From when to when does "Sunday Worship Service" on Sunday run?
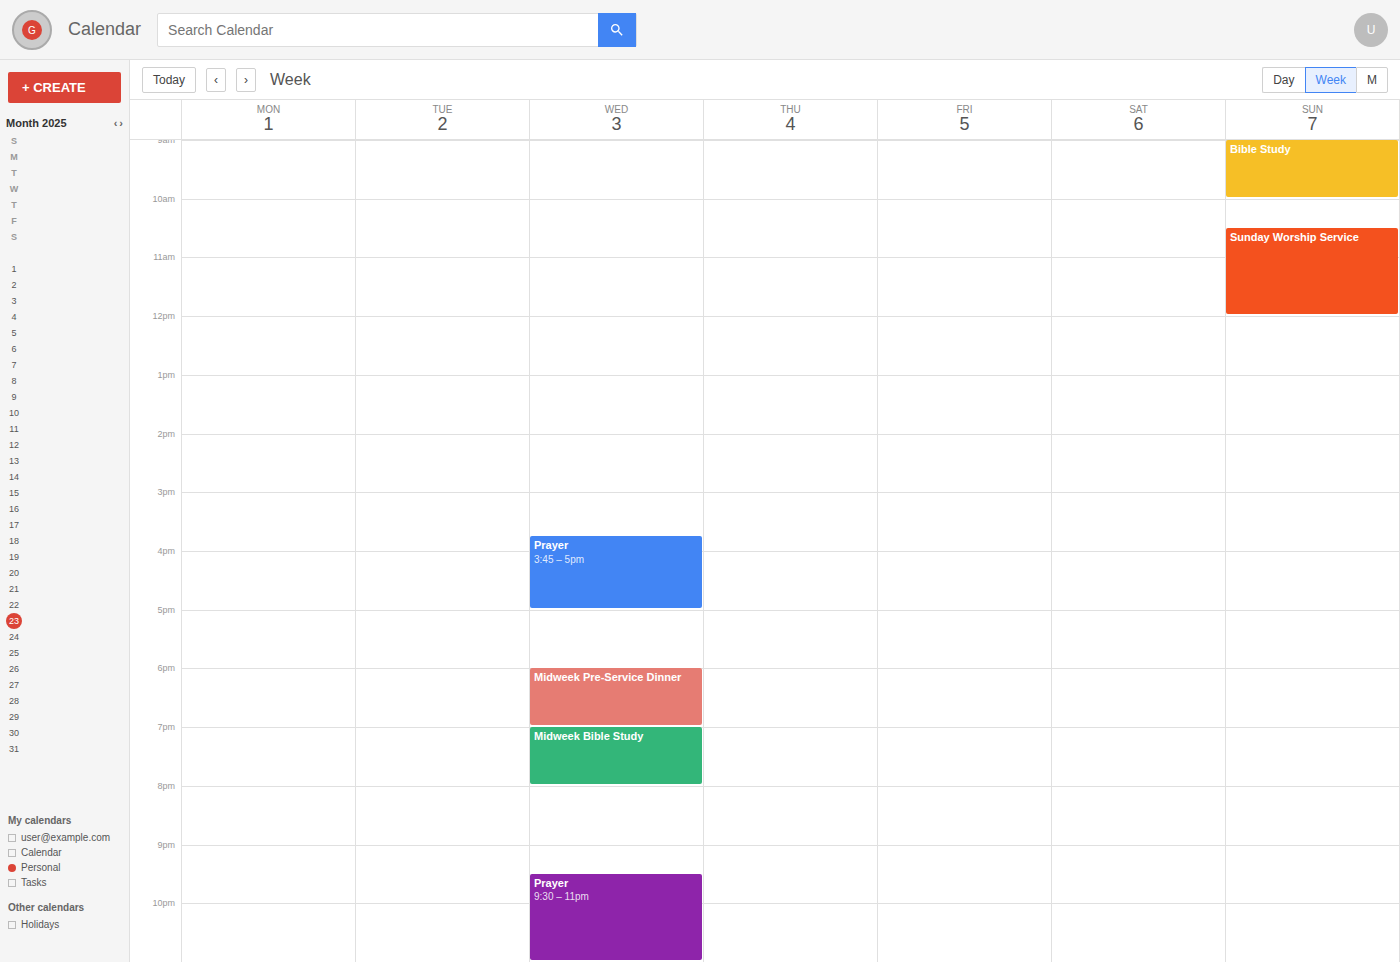
10:30 AM to 12:00 PM